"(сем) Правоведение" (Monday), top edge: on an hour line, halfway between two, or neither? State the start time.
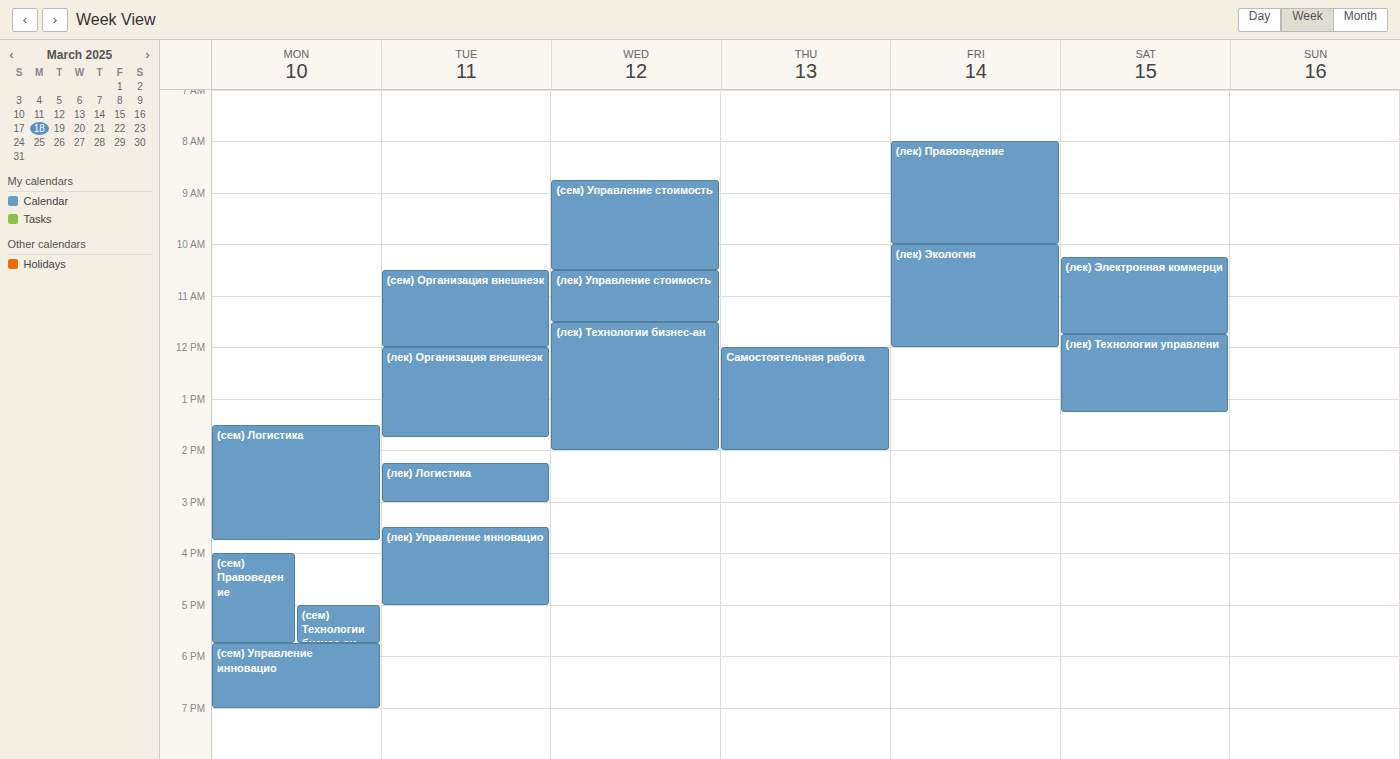
4:00 PM -- exactly on the 4 PM line.